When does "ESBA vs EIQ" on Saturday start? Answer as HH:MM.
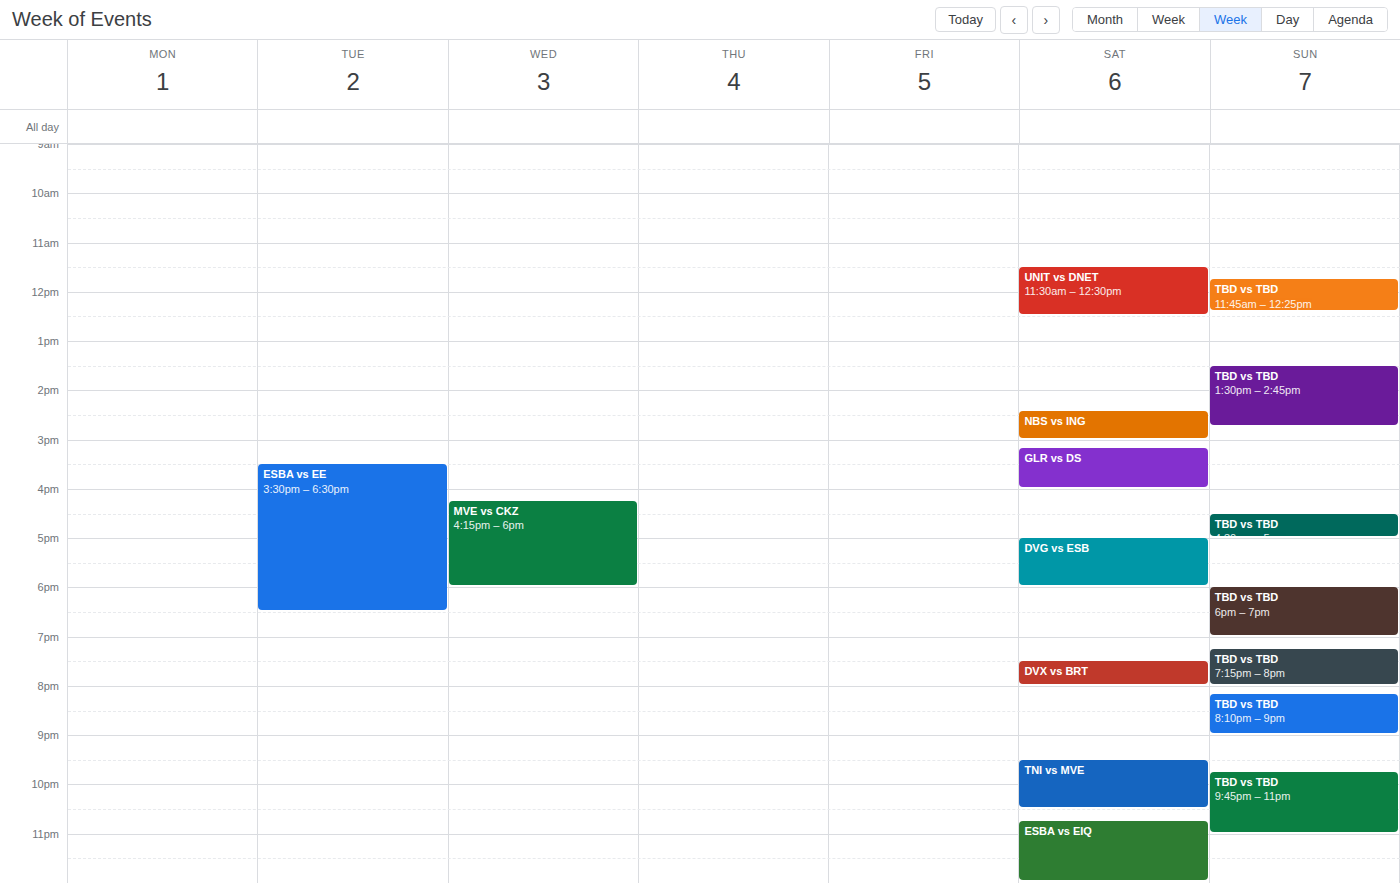
22:45